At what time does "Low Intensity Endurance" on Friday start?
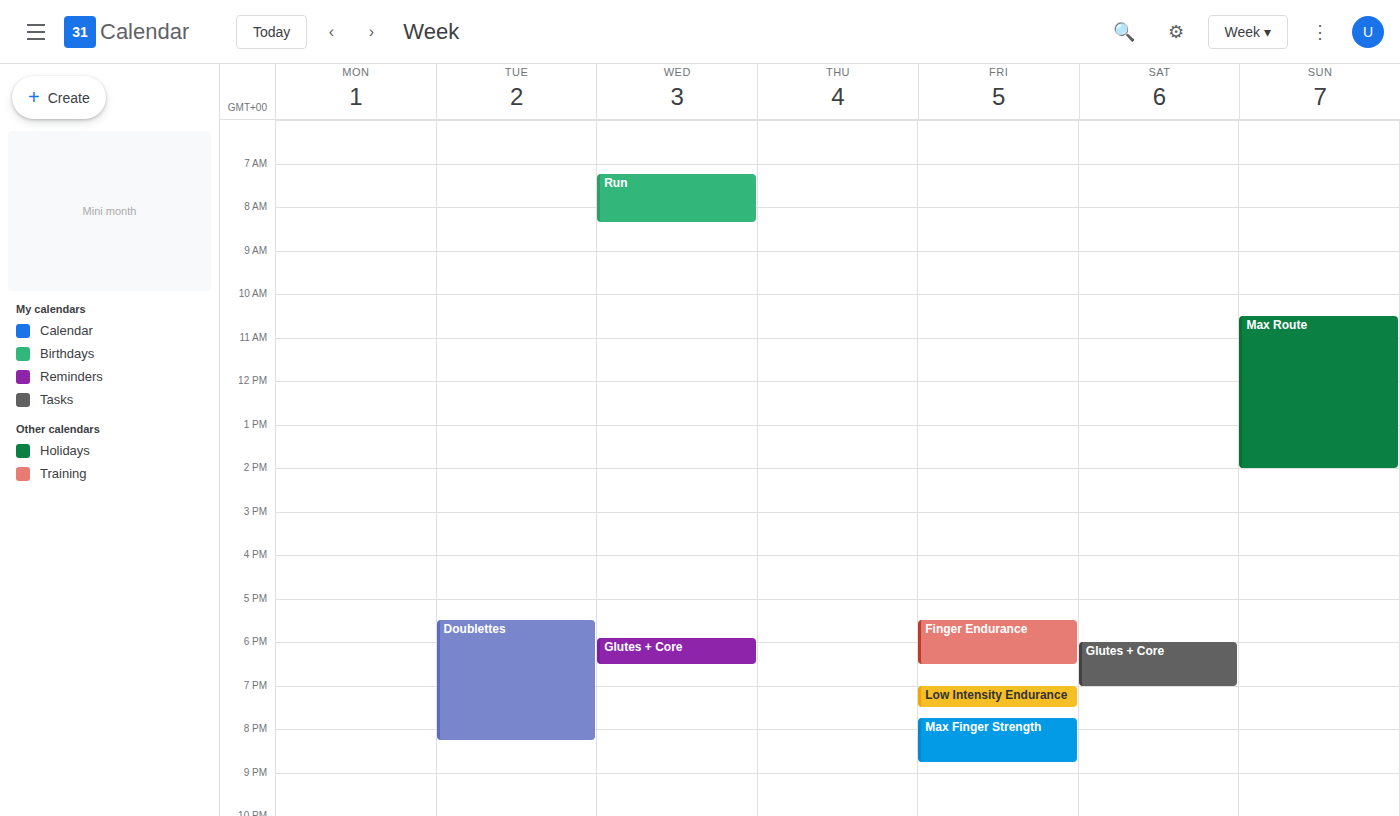
7:00 PM